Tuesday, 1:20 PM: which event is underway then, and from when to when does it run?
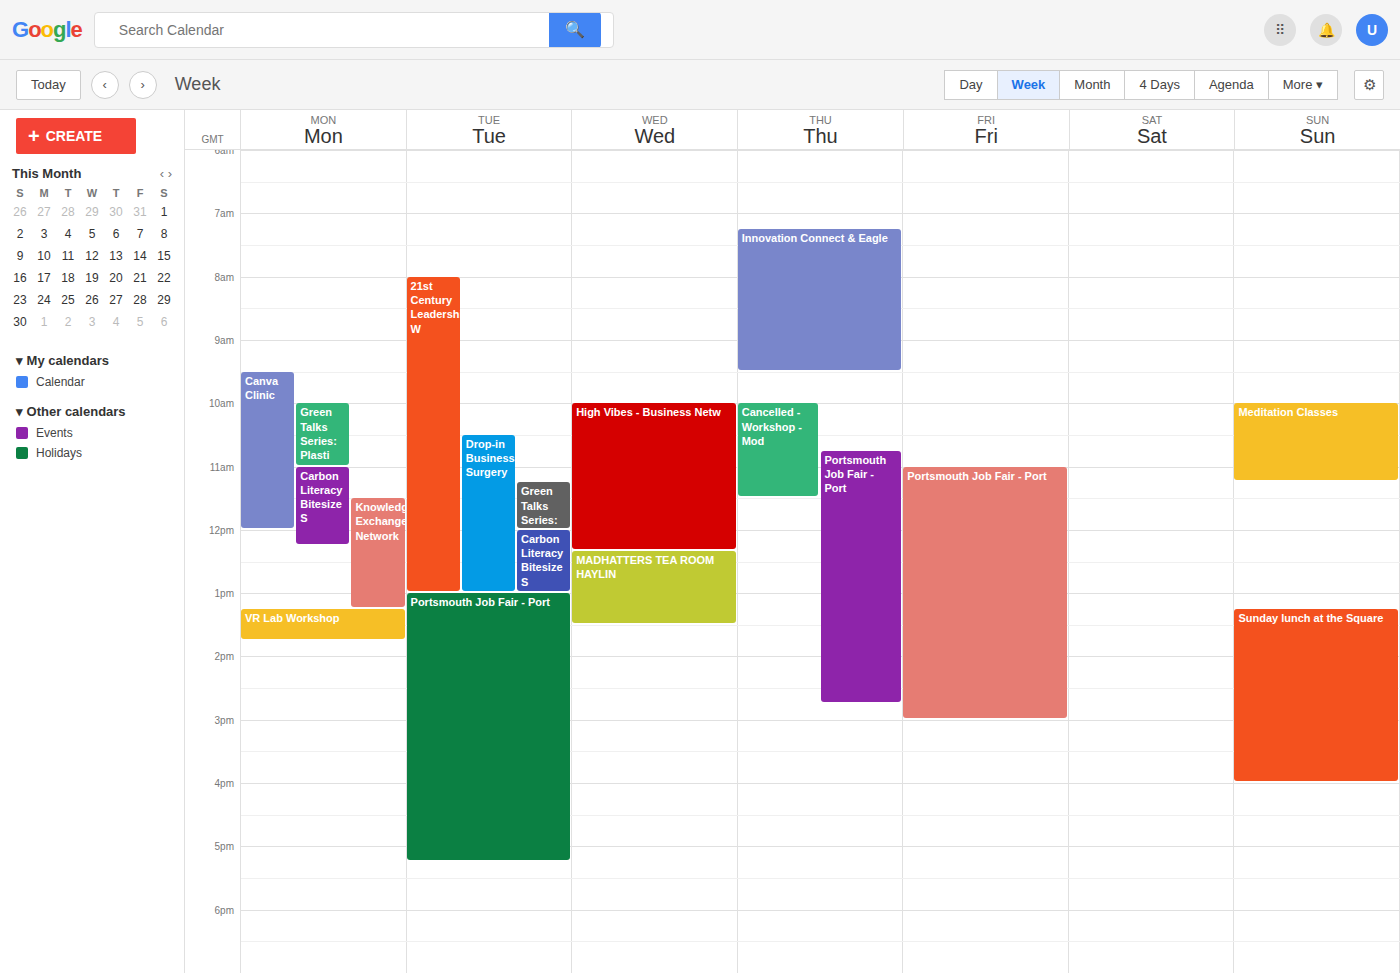
"Portsmouth Job Fair - Port", 1:00 PM to 5:15 PM